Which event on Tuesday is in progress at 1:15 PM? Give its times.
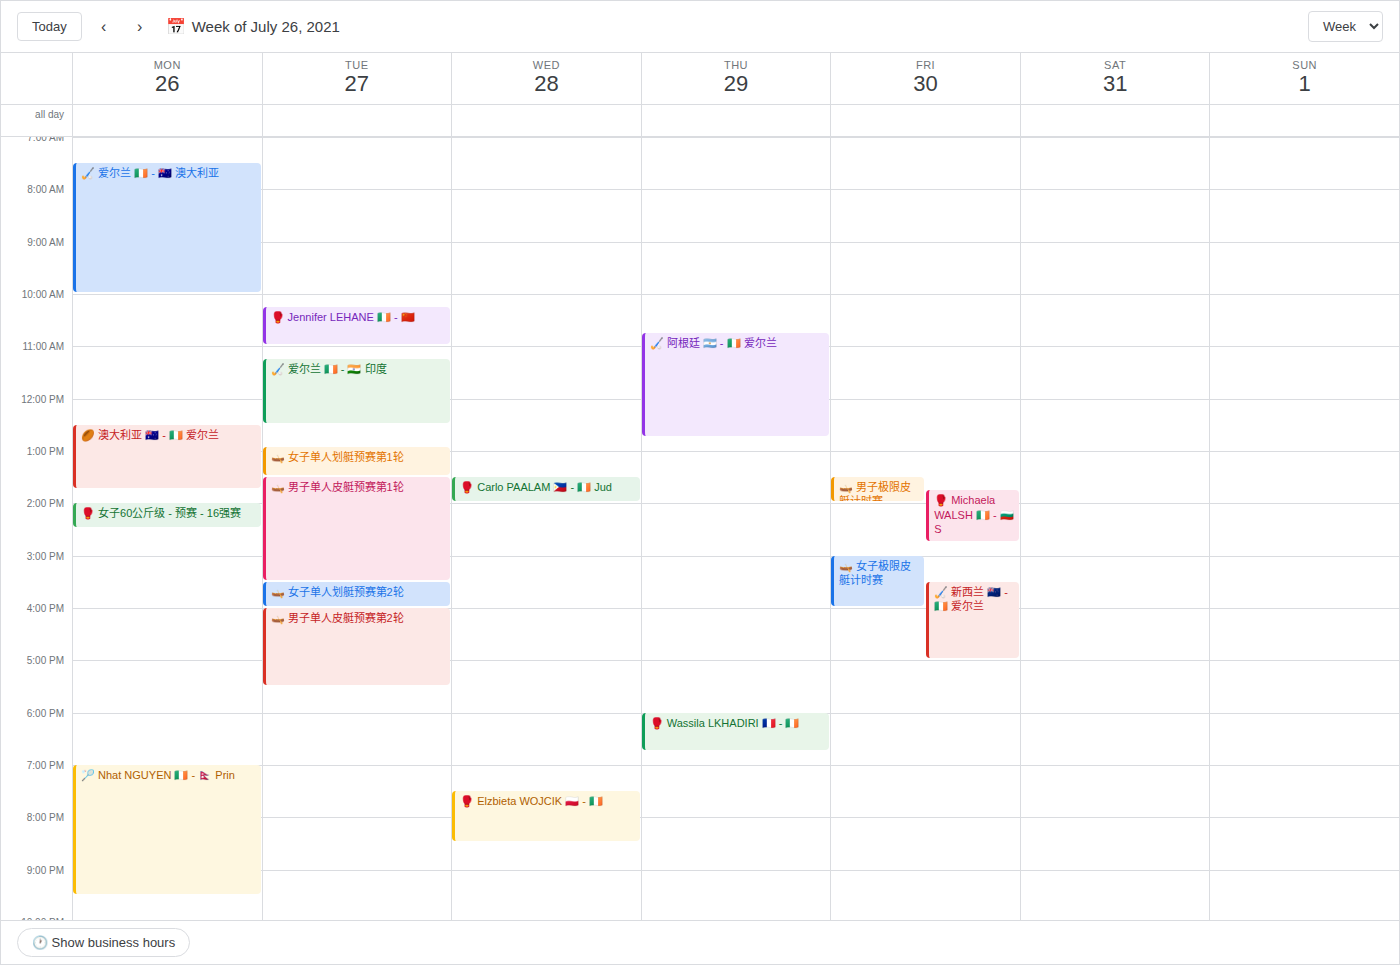
"🛶 女子单人划艇预赛第1轮", 12:55 PM to 1:30 PM